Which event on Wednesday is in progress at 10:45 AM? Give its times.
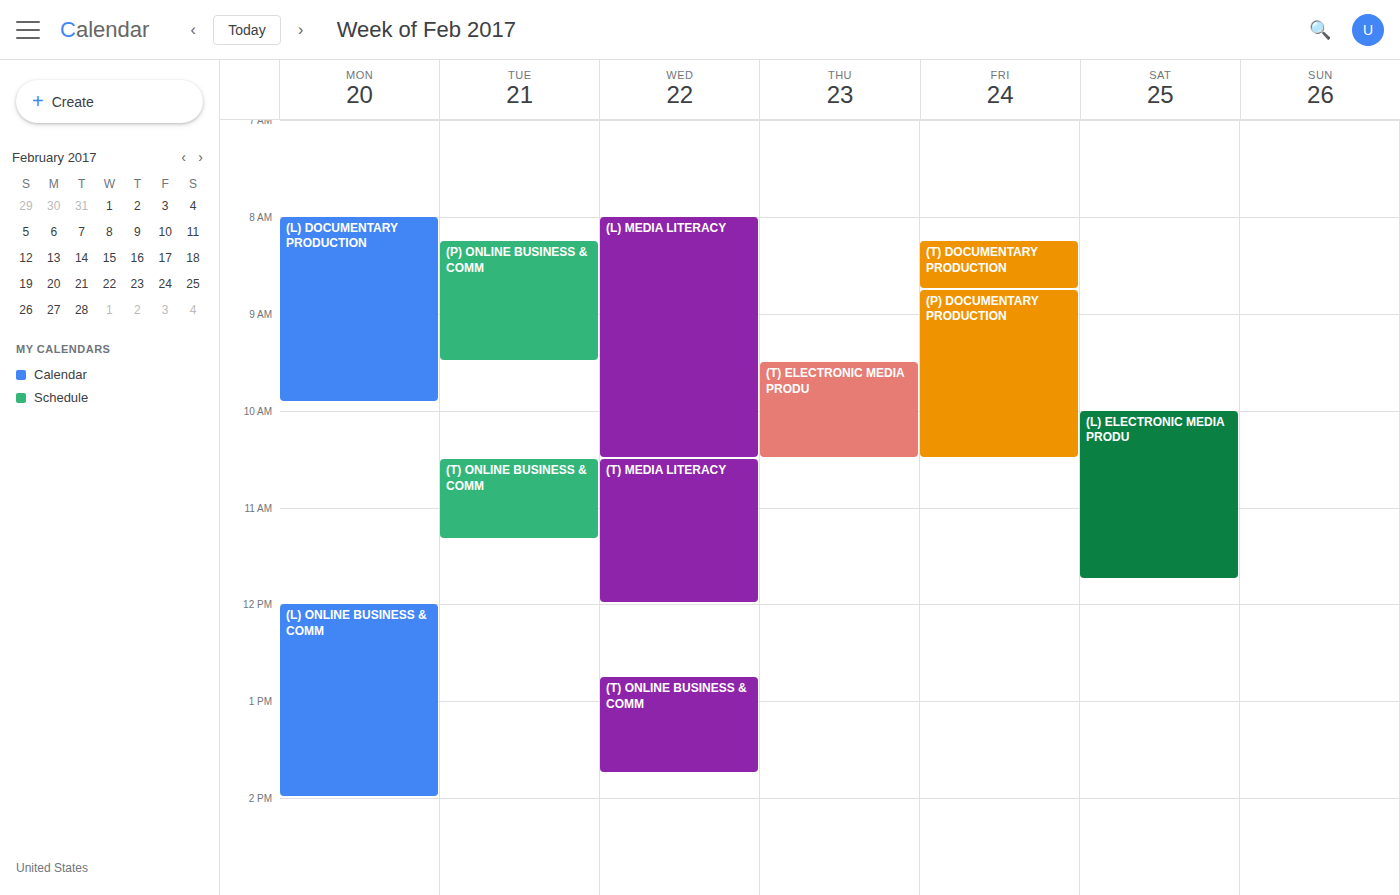
"(T) MEDIA LITERACY", 10:30 AM to 12:00 PM